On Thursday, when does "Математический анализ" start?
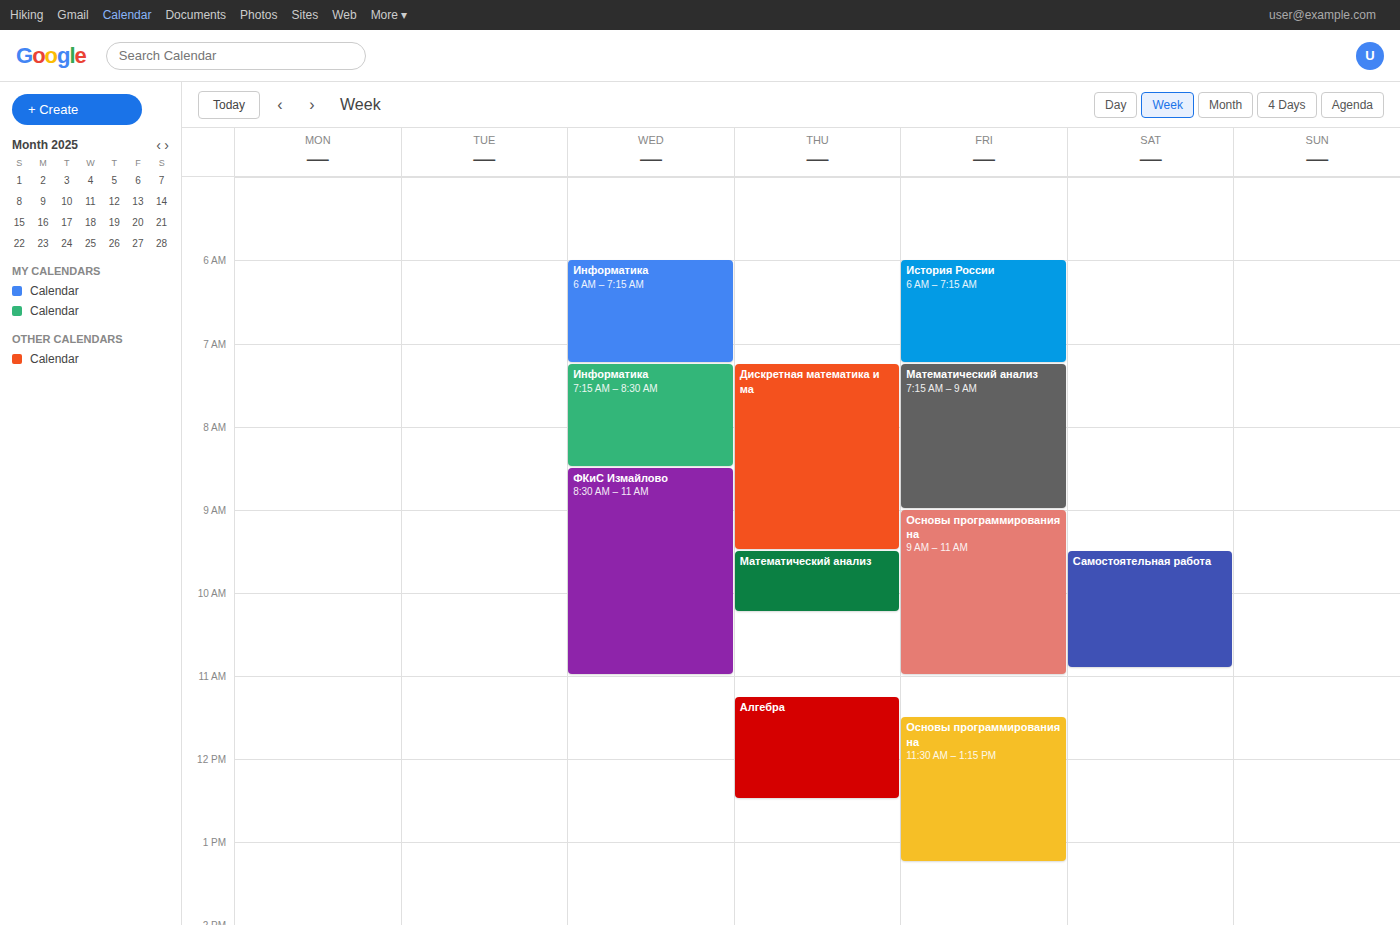
9:30 AM